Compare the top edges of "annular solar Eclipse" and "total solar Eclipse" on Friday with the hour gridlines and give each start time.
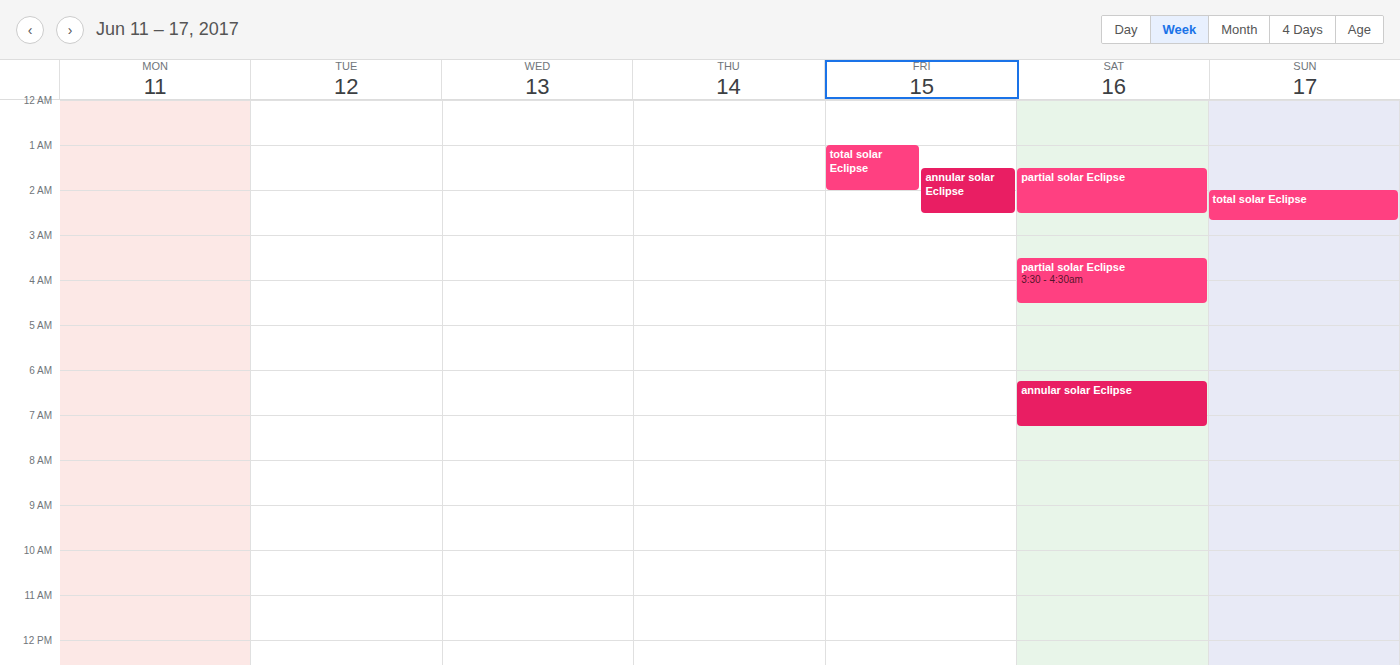
"annular solar Eclipse": 1:30 AM, halfway between the 1 AM and 2 AM lines. "total solar Eclipse": 1:00 AM, exactly on the 1 AM line.